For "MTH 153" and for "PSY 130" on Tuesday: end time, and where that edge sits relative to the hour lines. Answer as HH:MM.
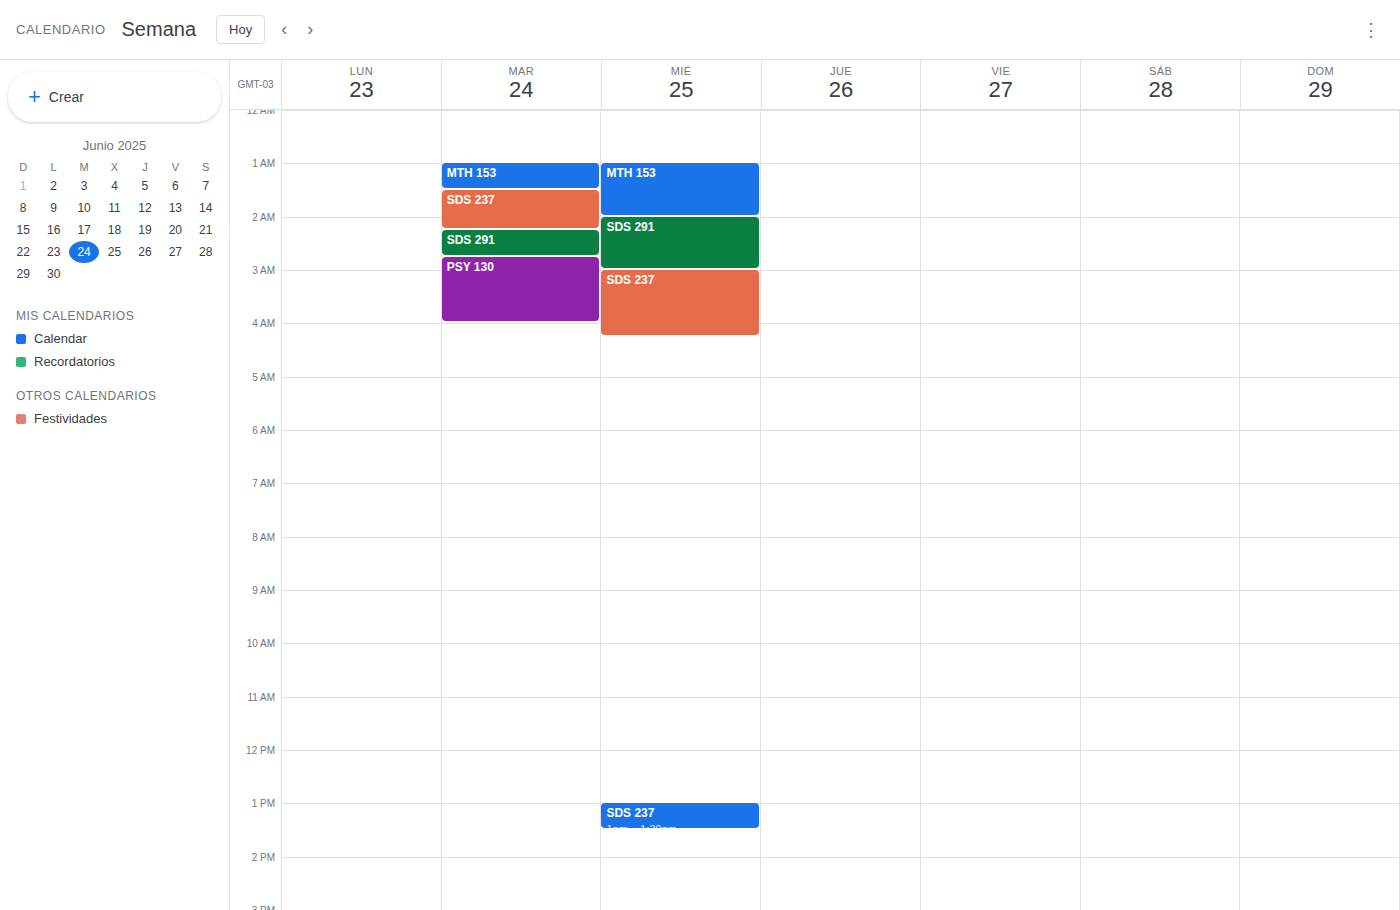
"MTH 153": 01:30, halfway between the 01:00 and 02:00 lines. "PSY 130": 04:00, exactly on the 04:00 line.